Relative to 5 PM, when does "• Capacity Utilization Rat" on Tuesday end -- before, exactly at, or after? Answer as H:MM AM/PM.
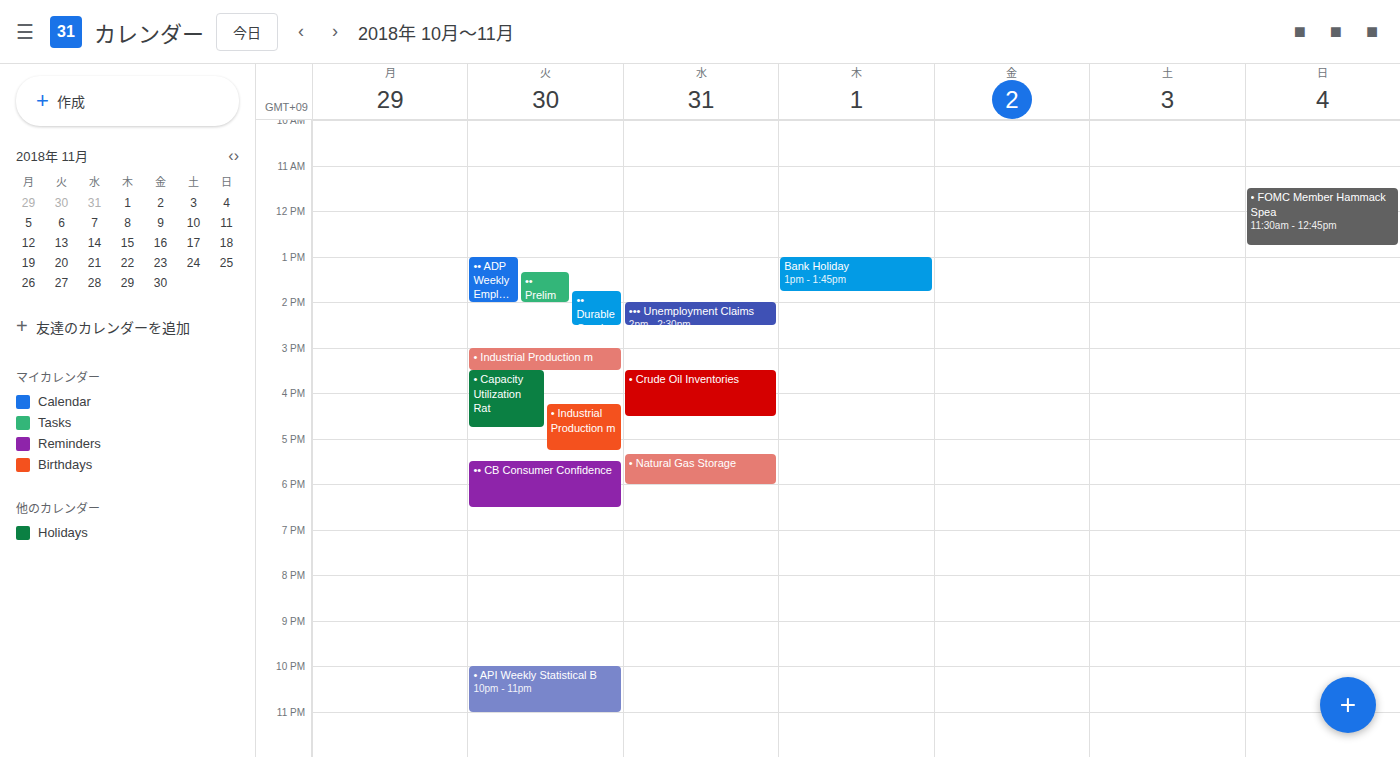
4:45 PM -- before 5 PM, 15 minutes above the 5 PM line.